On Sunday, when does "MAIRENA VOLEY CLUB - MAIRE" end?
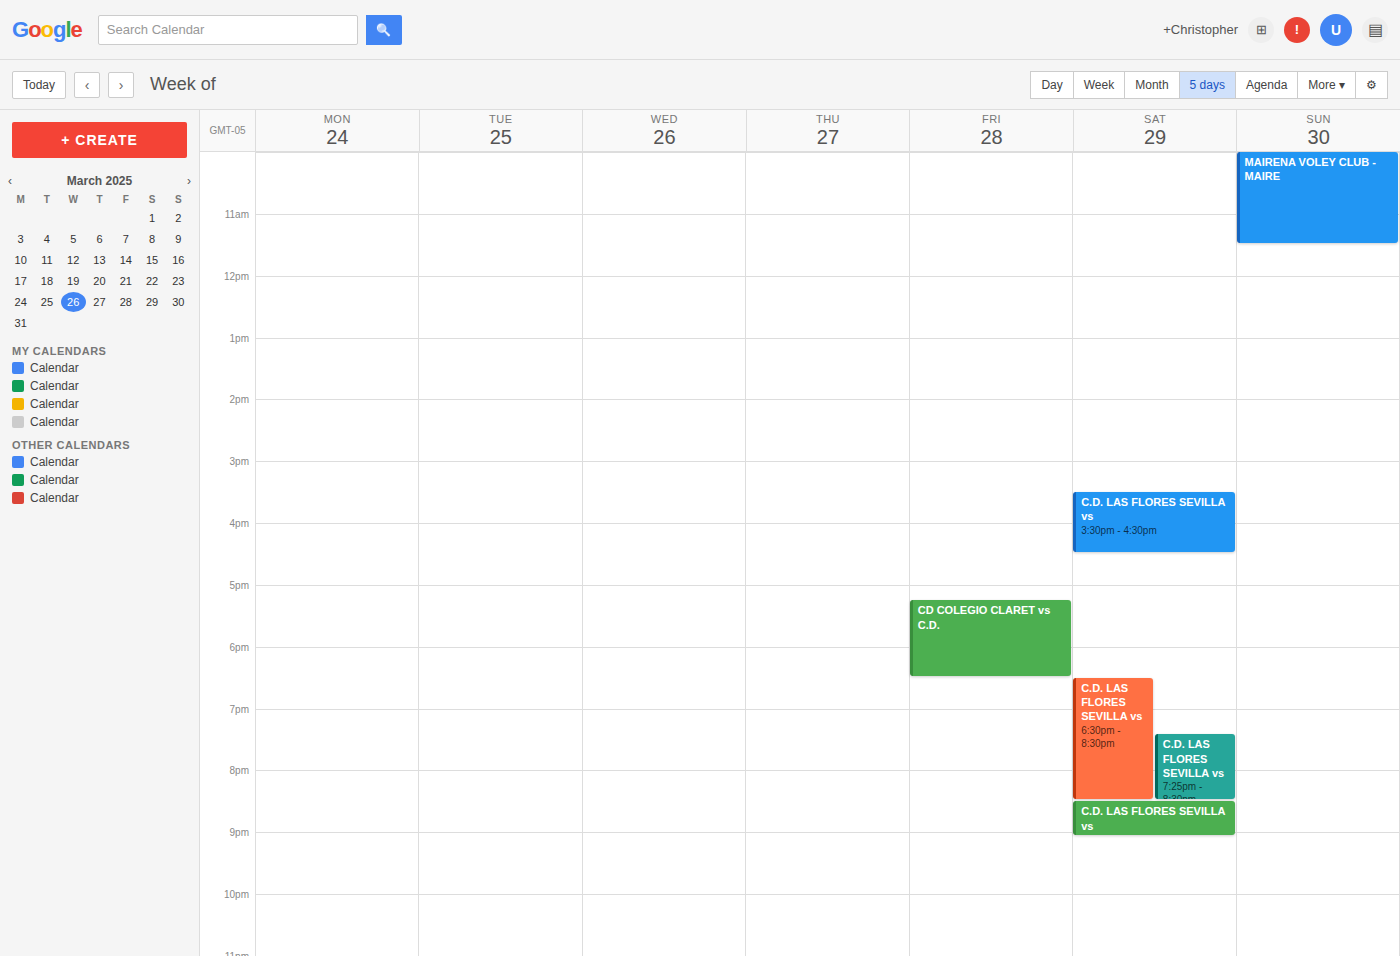
11:30 AM